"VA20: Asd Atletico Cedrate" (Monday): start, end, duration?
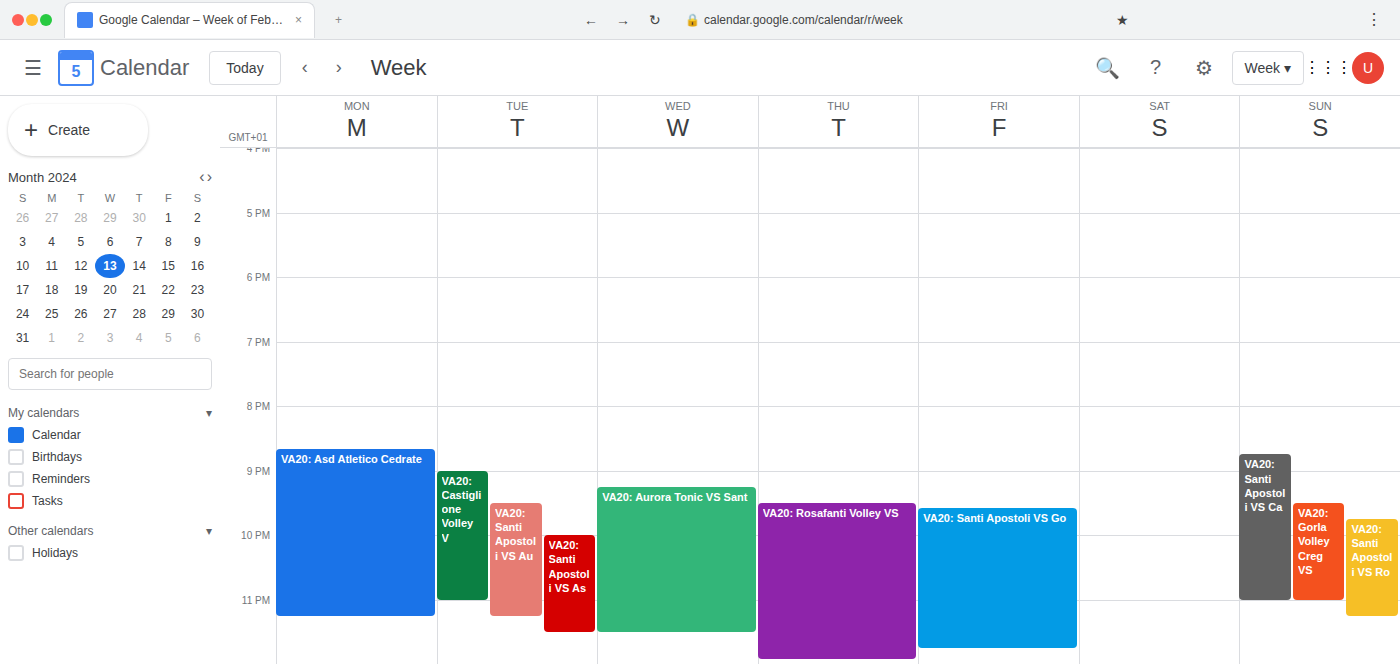
8:40 PM to 11:15 PM, 2 hours 35 minutes